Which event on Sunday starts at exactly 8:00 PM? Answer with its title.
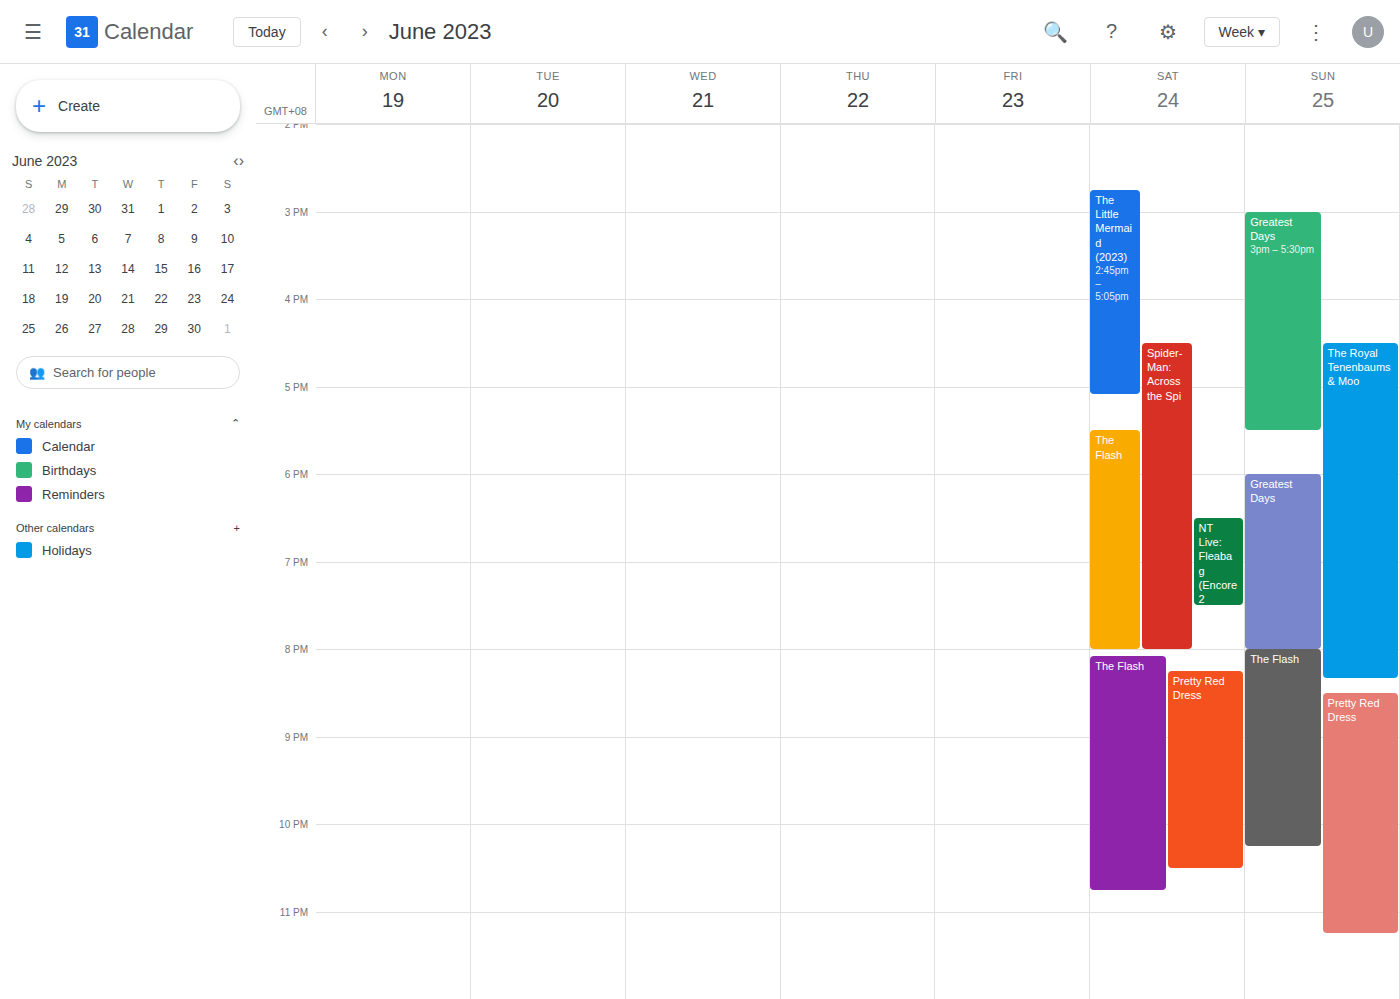
"The Flash"